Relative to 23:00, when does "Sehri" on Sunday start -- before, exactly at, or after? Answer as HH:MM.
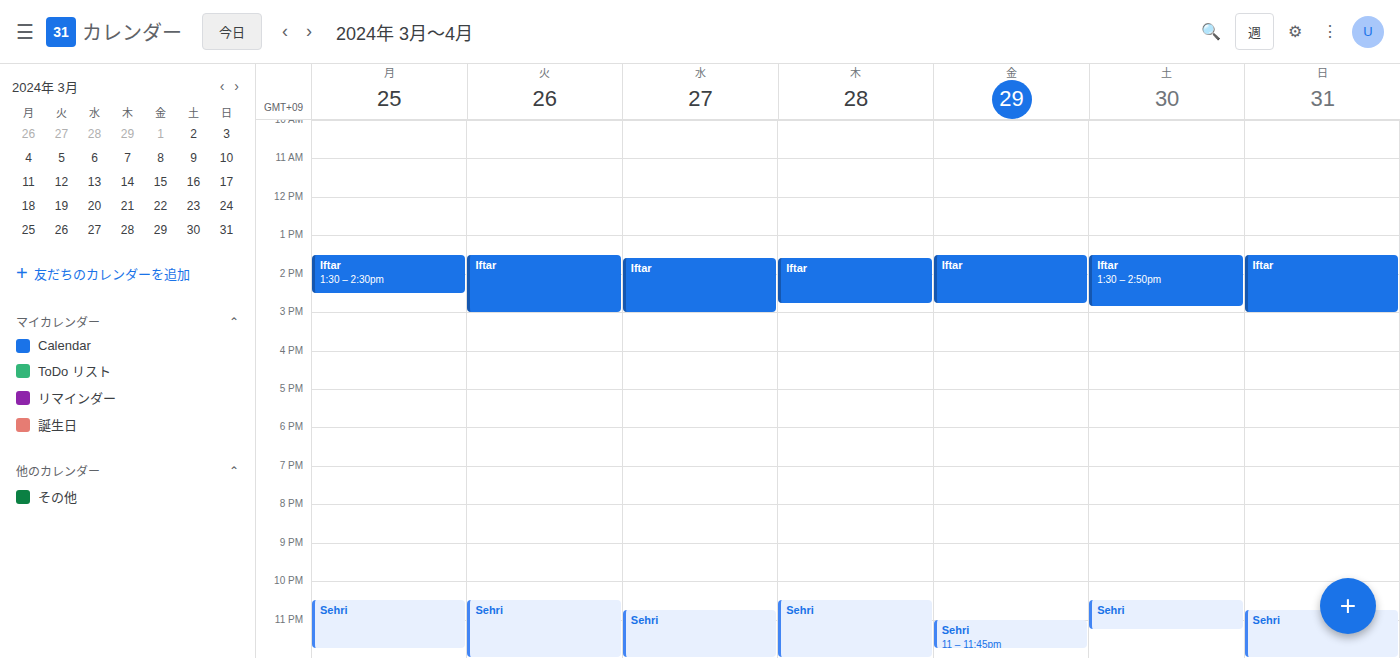
22:45 -- before 23:00, 15 minutes above the 23:00 line.